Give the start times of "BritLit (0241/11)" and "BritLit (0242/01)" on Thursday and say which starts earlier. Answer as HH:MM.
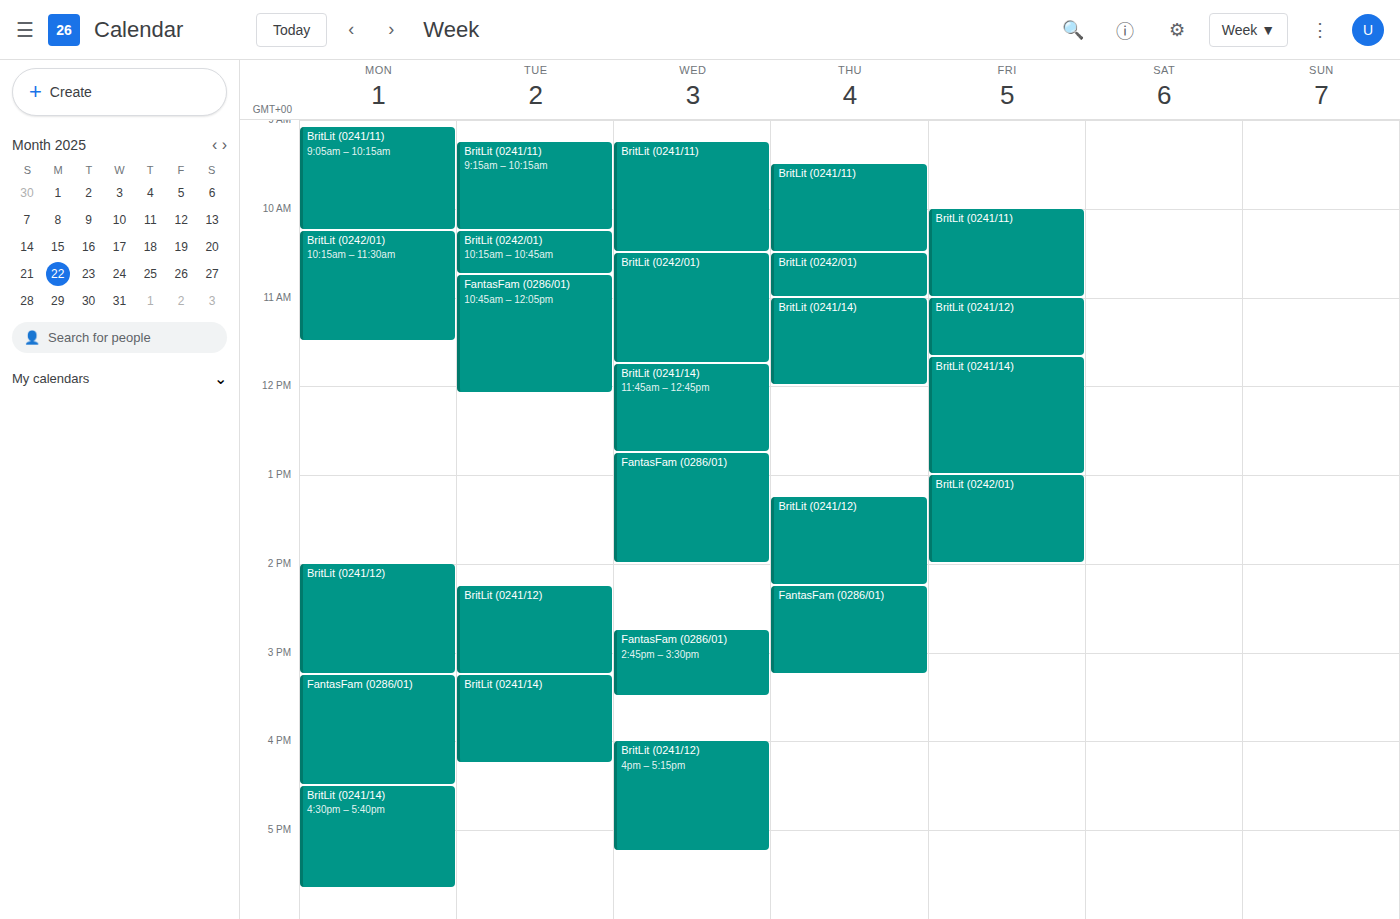
"BritLit (0241/11)" 09:30; "BritLit (0242/01)" 10:30.